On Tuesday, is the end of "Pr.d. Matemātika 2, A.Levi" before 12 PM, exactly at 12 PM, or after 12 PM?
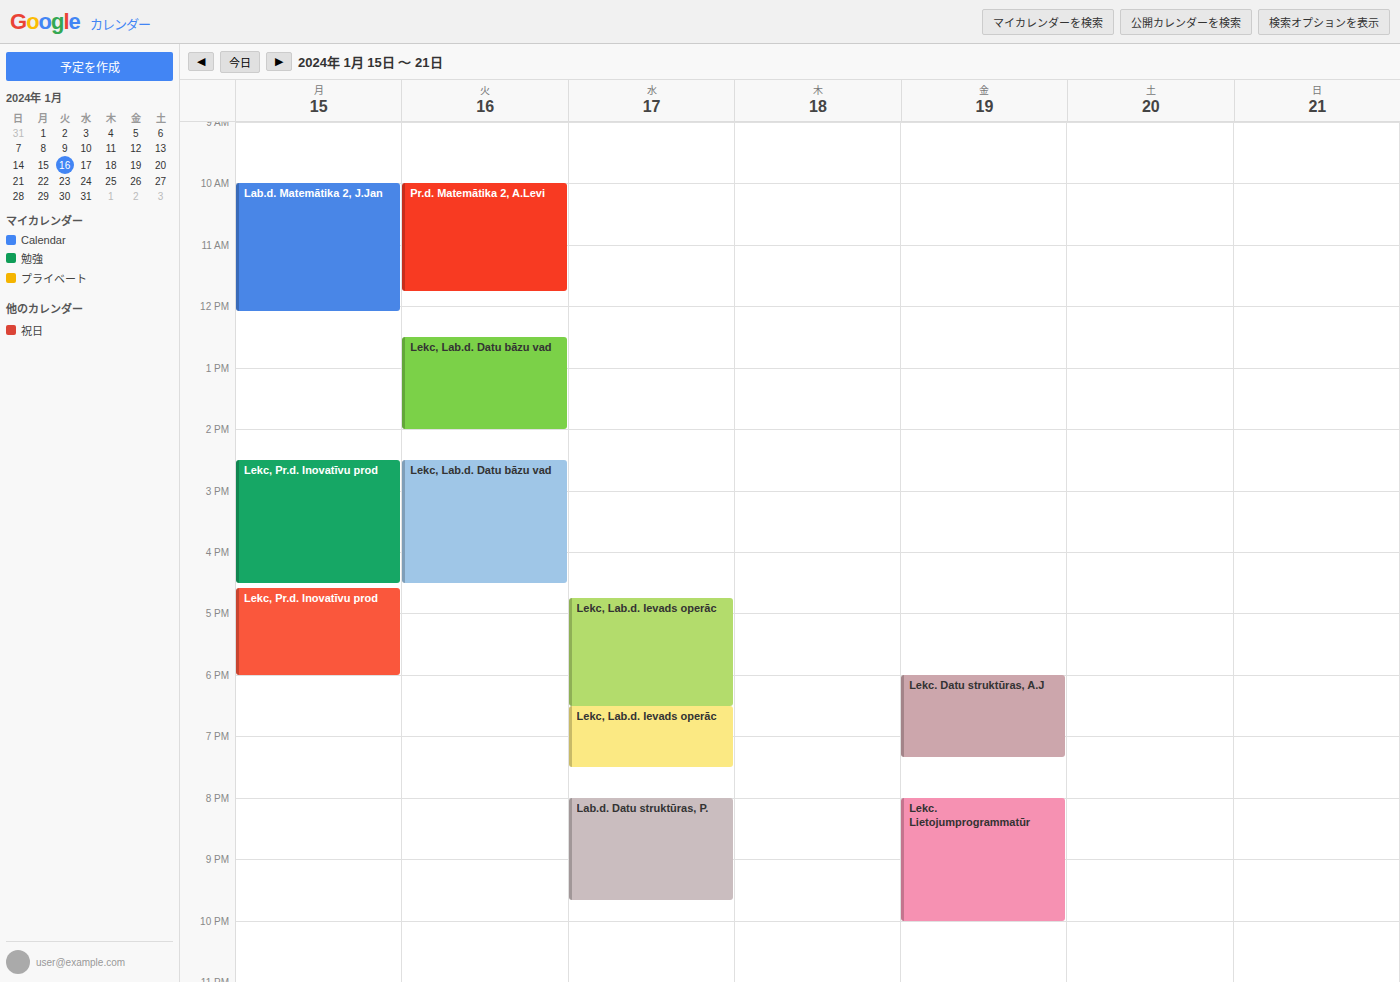
11:45 AM -- before 12 PM, 15 minutes above the 12 PM line.